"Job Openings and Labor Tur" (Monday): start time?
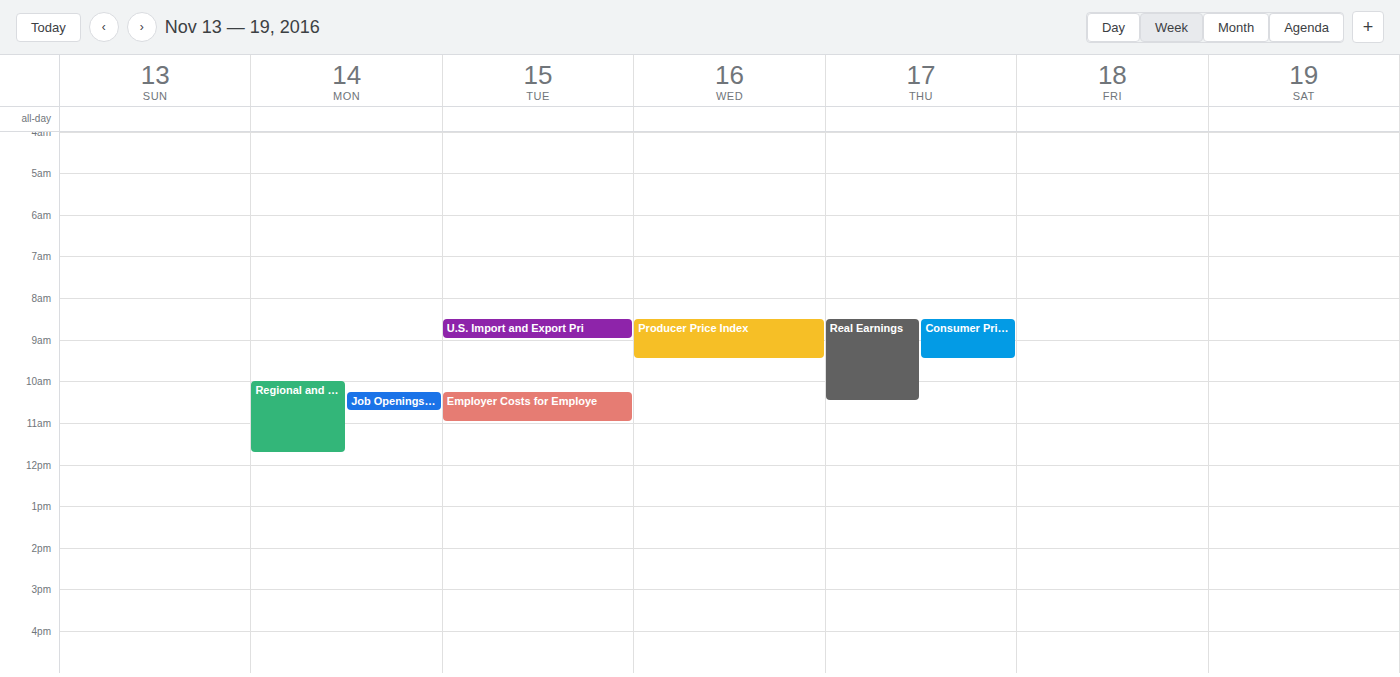
10:15 AM